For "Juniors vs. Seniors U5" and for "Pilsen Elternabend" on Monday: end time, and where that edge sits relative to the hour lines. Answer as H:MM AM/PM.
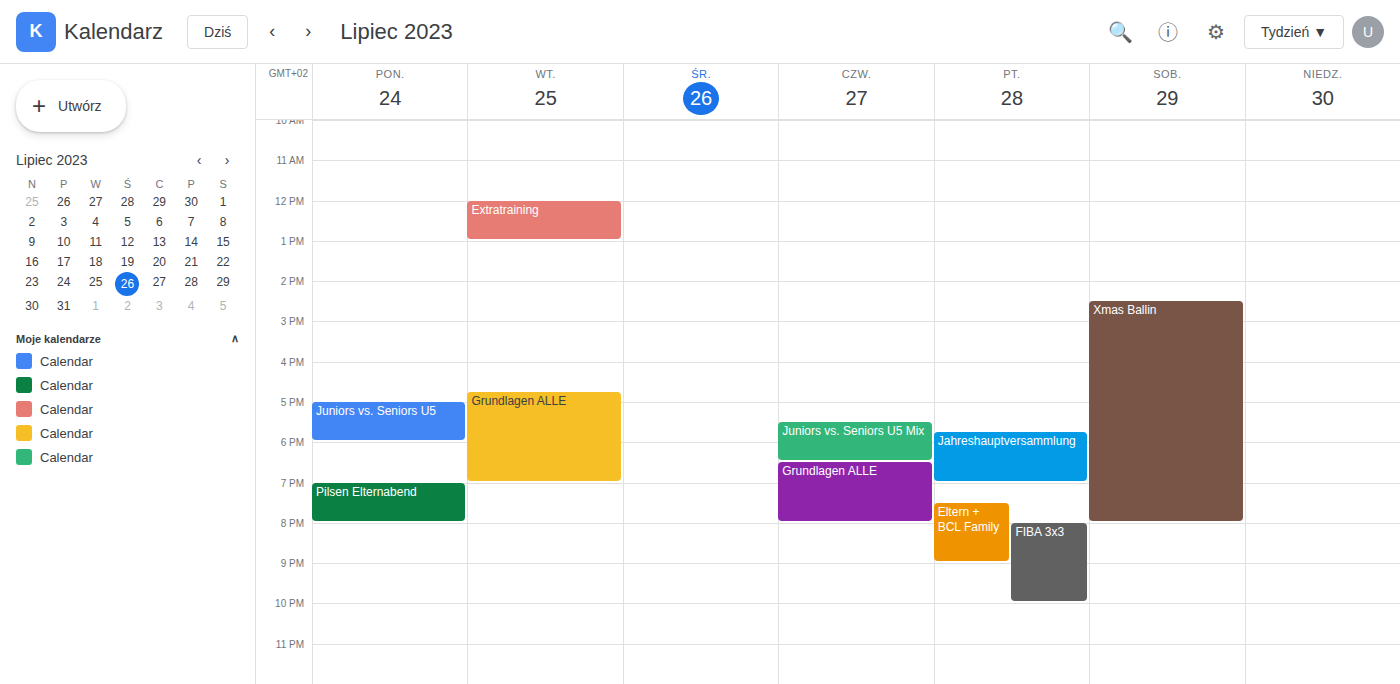
"Juniors vs. Seniors U5": 6:00 PM, exactly on the 6 PM line. "Pilsen Elternabend": 8:00 PM, exactly on the 8 PM line.